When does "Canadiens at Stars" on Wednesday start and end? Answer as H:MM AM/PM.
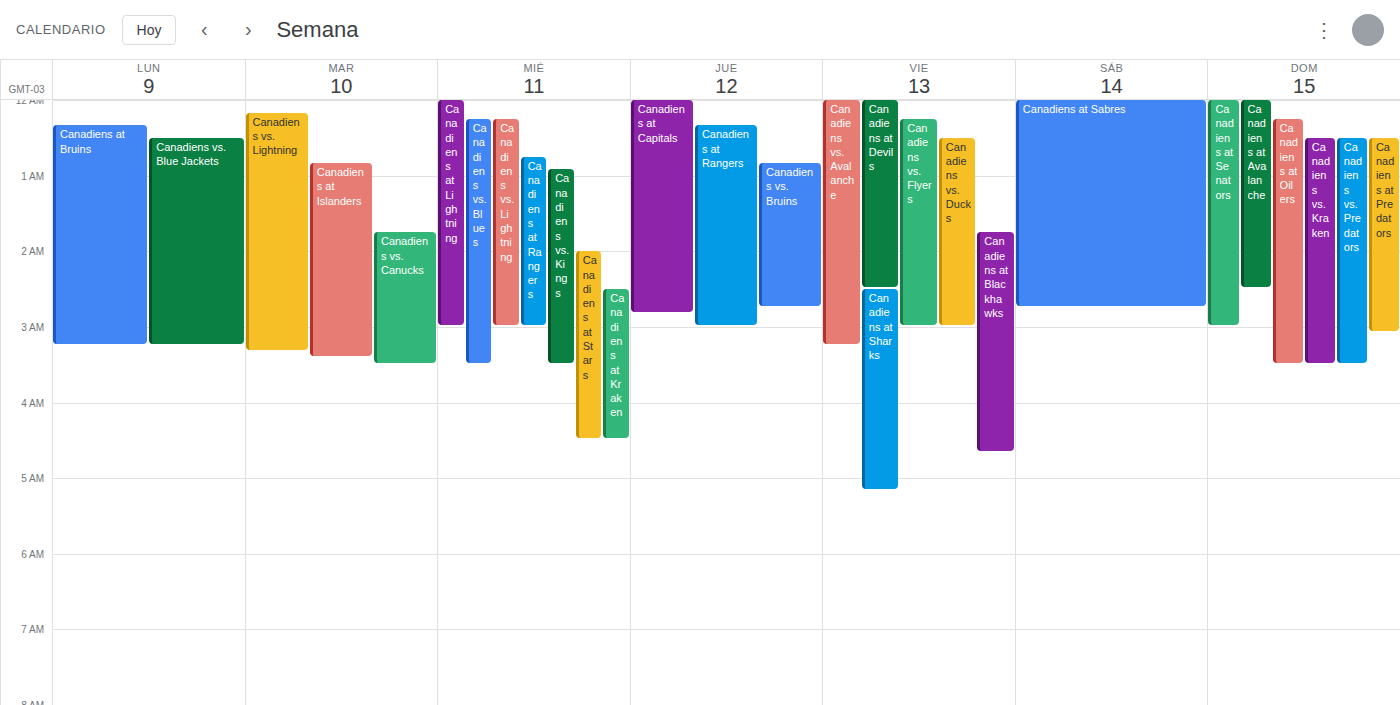
2:00 AM to 4:30 AM